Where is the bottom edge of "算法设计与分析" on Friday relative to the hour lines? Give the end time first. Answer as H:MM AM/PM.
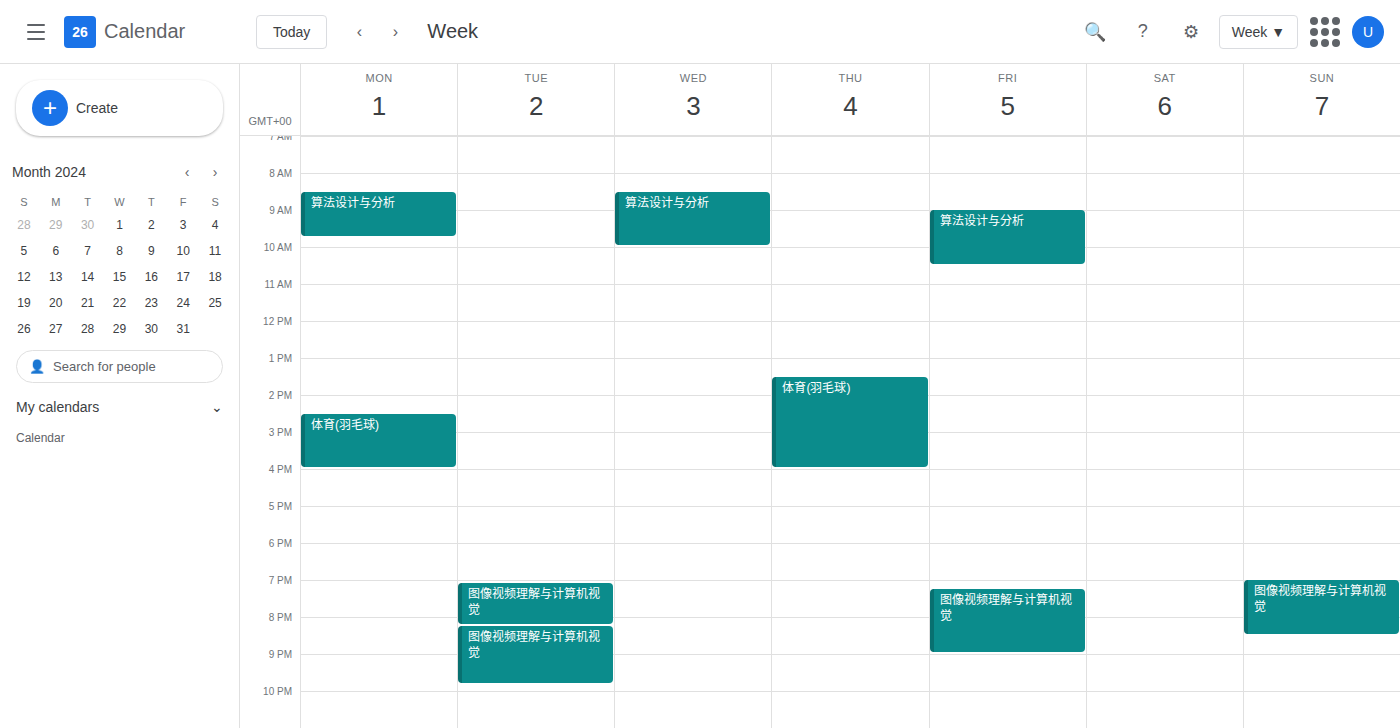
10:30 AM -- halfway between the 10 AM and 11 AM lines.